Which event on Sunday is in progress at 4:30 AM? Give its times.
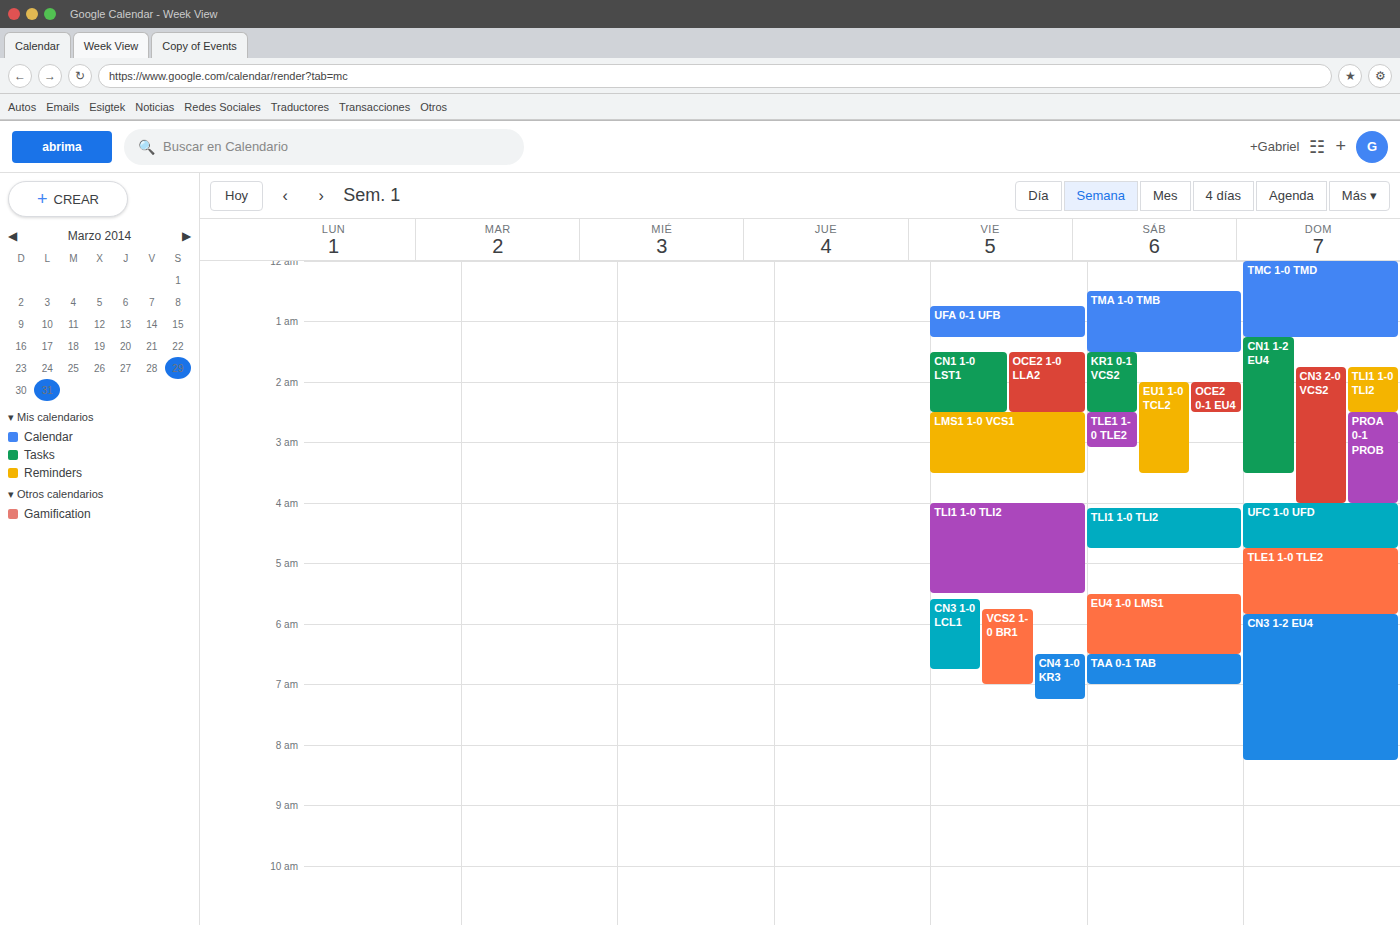
"UFC 1-0 UFD", 4:00 AM to 4:45 AM